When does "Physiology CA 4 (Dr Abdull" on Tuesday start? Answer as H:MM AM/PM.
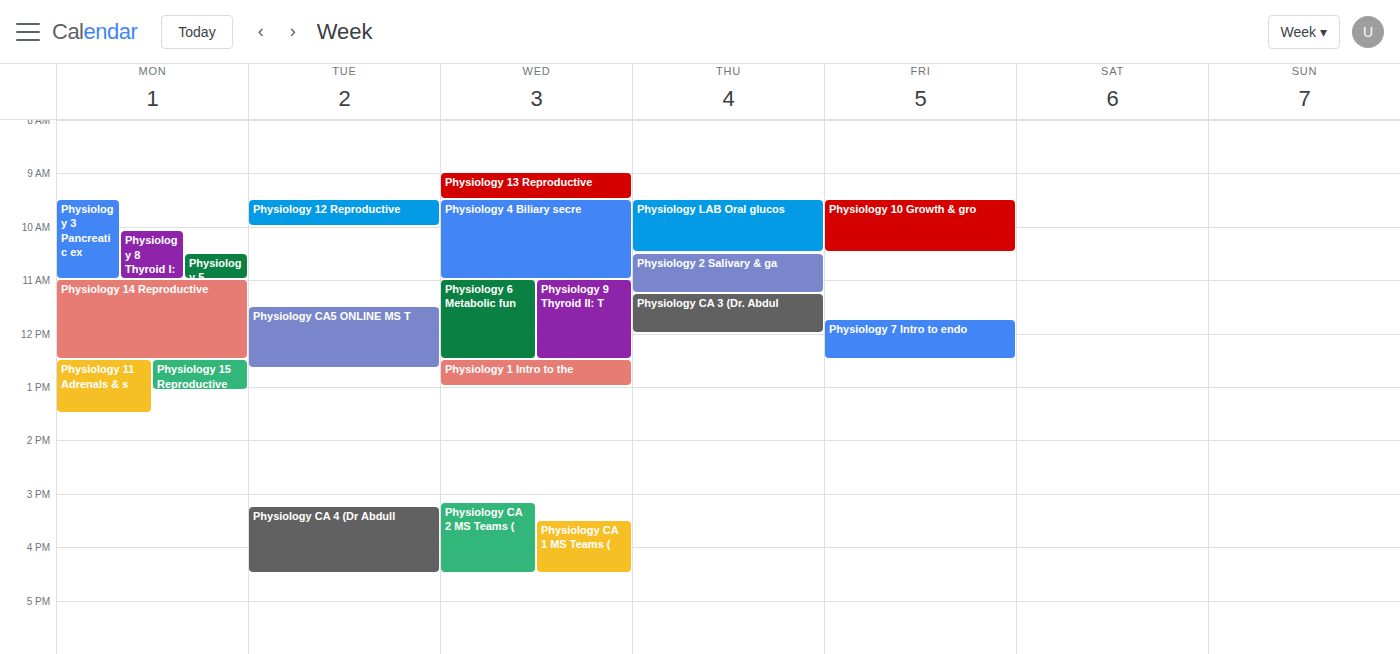
3:15 PM